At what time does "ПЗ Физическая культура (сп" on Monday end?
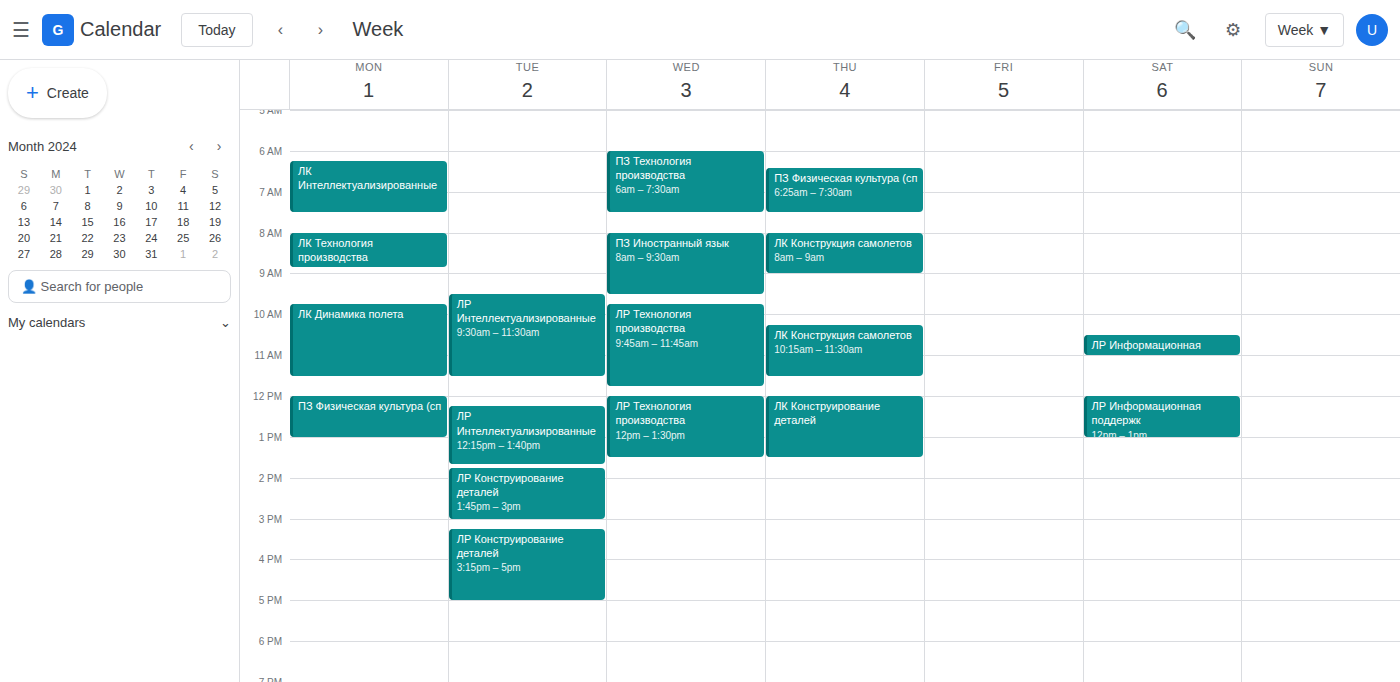
1:00 PM